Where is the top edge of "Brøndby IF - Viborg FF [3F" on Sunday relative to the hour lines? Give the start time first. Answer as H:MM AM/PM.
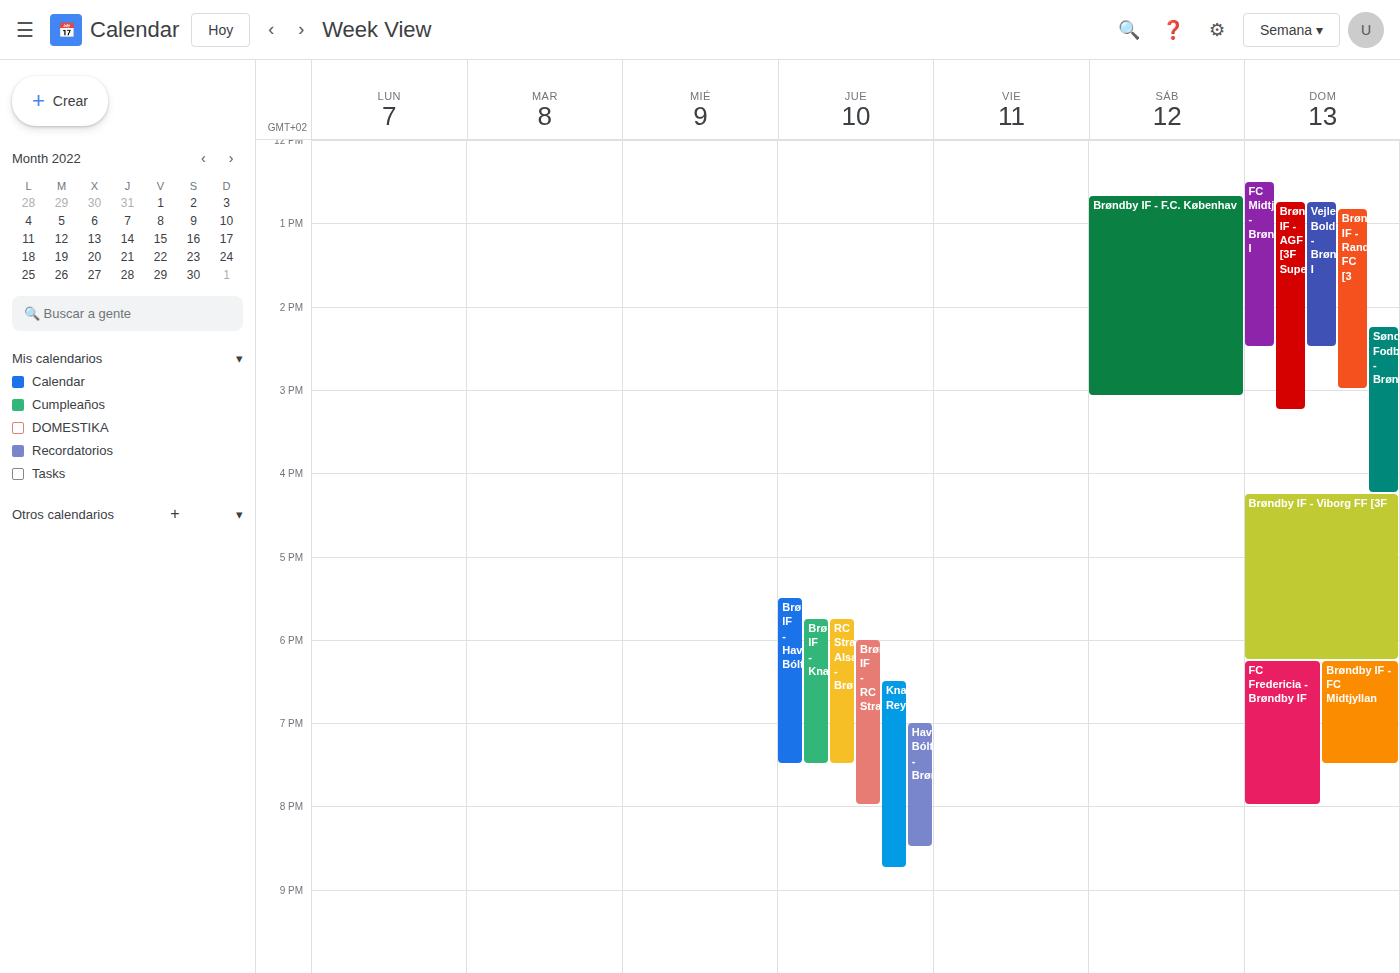
4:15 PM -- neither: a quarter of the way from the 4 PM line to the 5 PM line.